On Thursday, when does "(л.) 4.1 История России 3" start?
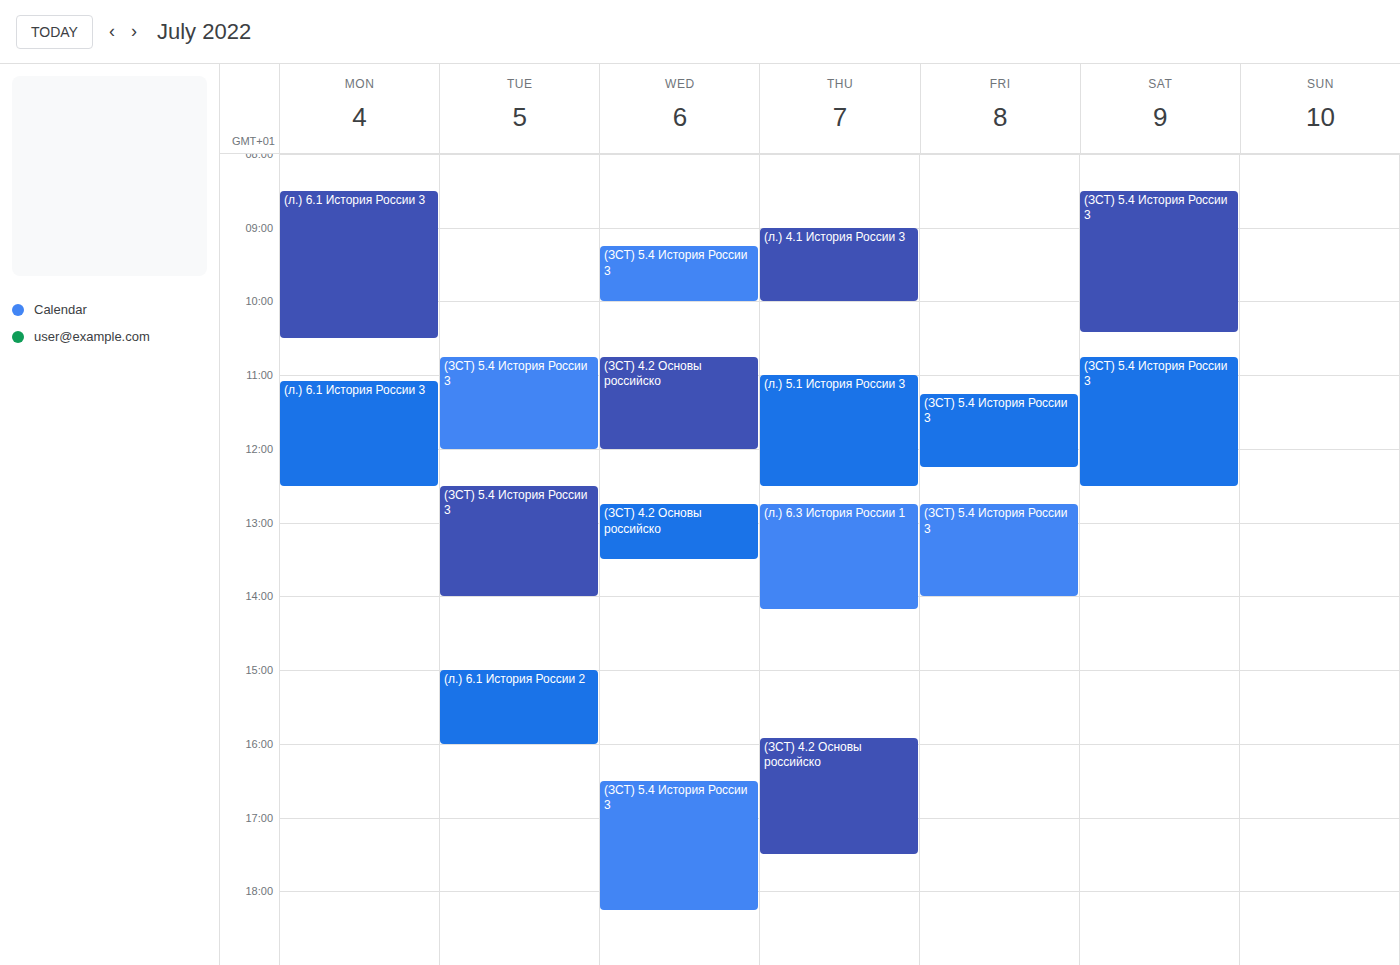
9:00 AM